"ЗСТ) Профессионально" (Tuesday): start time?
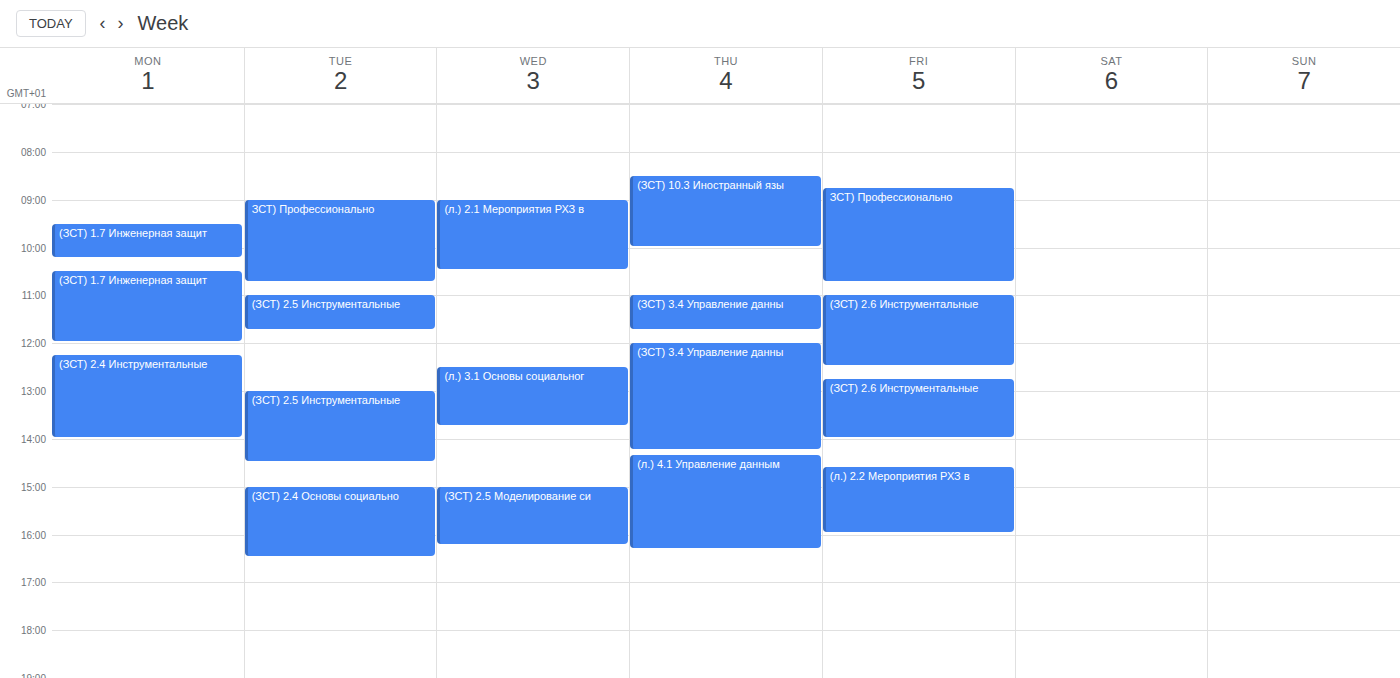
09:00